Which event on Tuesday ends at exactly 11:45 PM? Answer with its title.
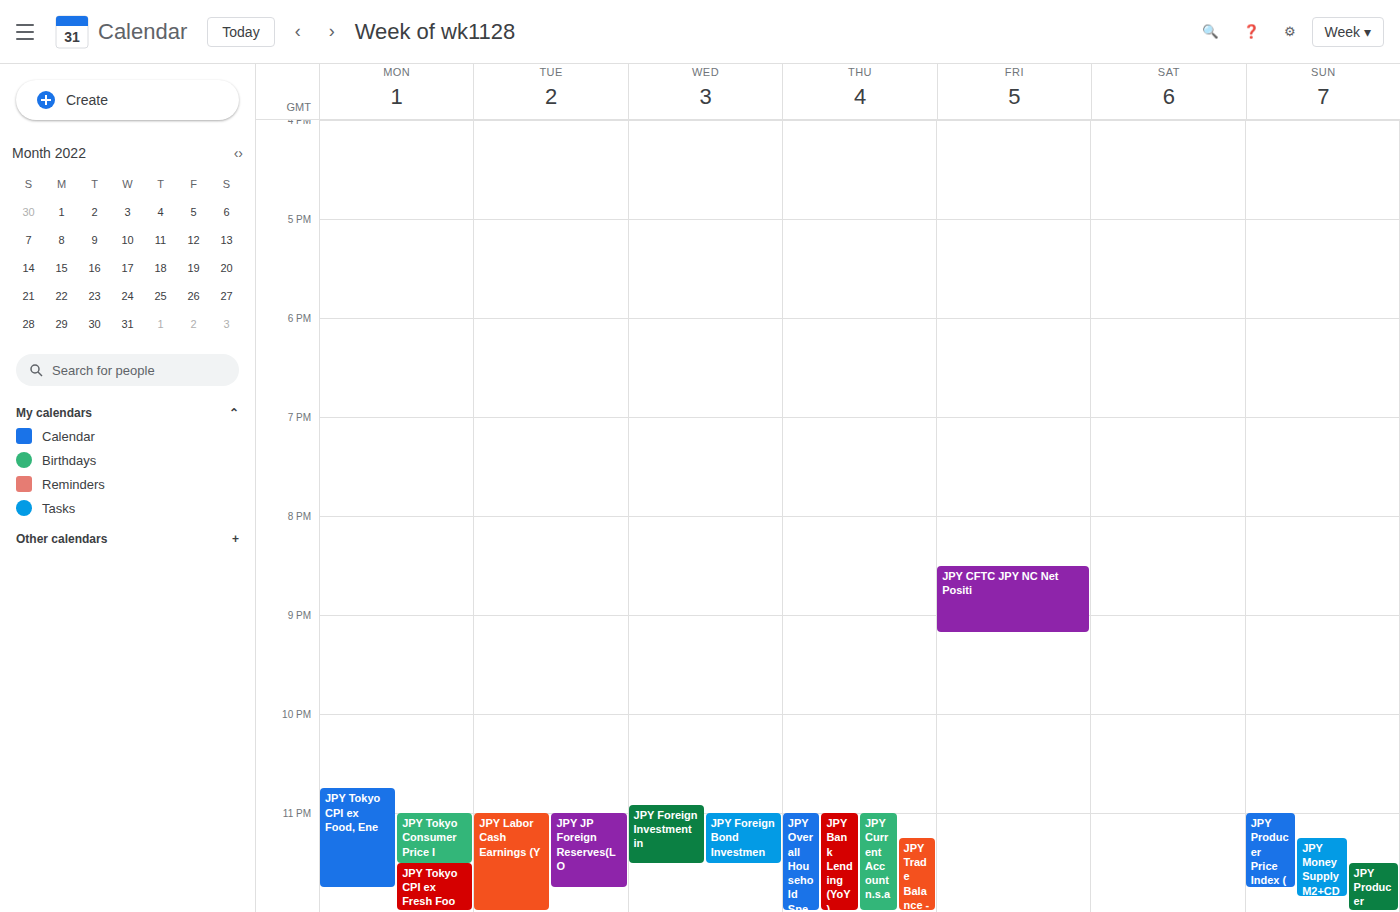
"JPY JP Foreign Reserves(LO"